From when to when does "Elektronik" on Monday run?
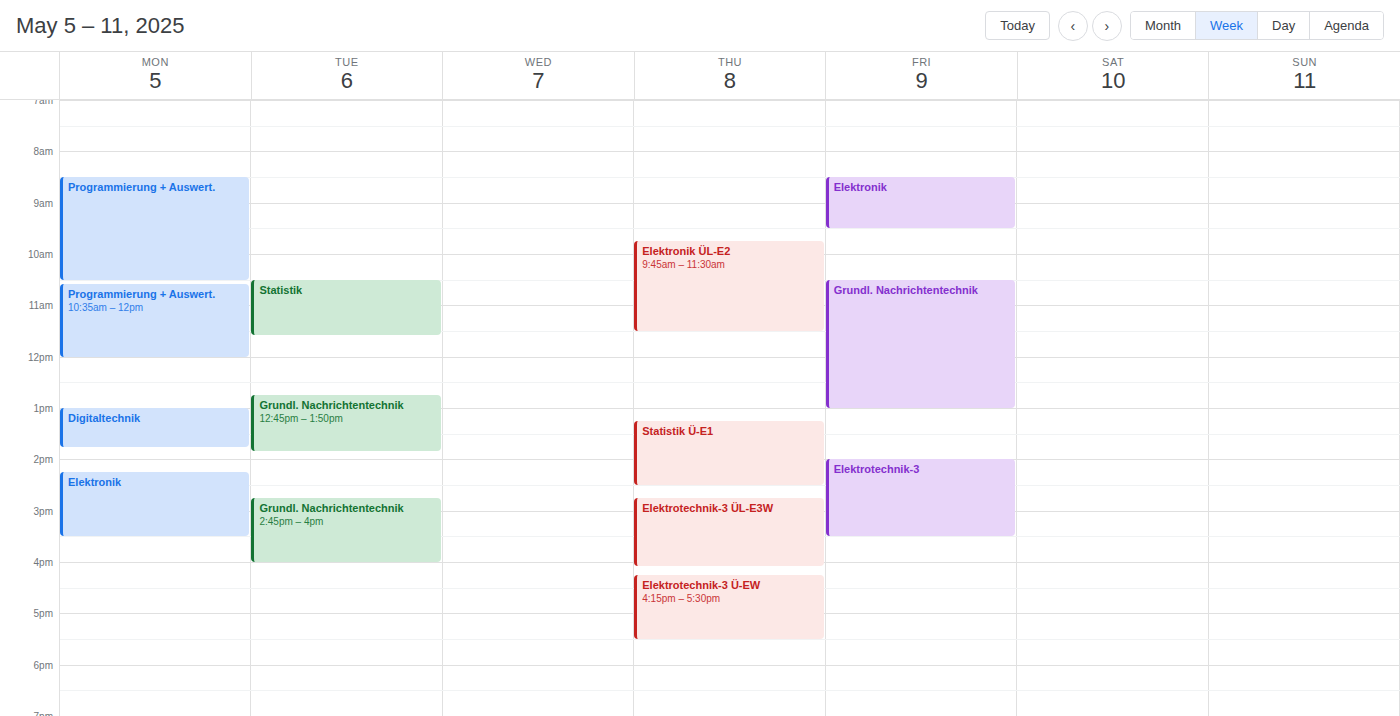
2:15 PM to 3:30 PM